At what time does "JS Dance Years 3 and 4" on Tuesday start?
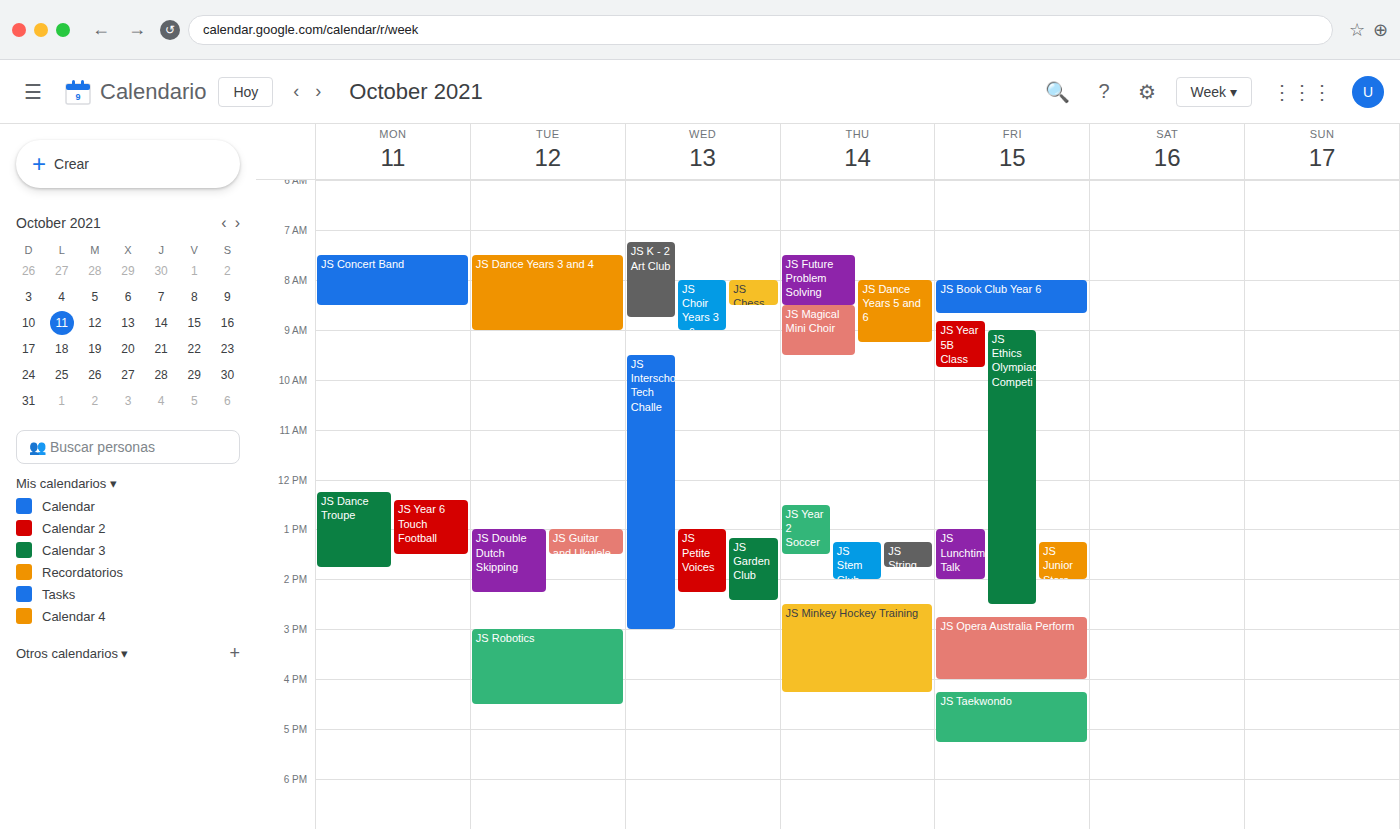
7:30 AM